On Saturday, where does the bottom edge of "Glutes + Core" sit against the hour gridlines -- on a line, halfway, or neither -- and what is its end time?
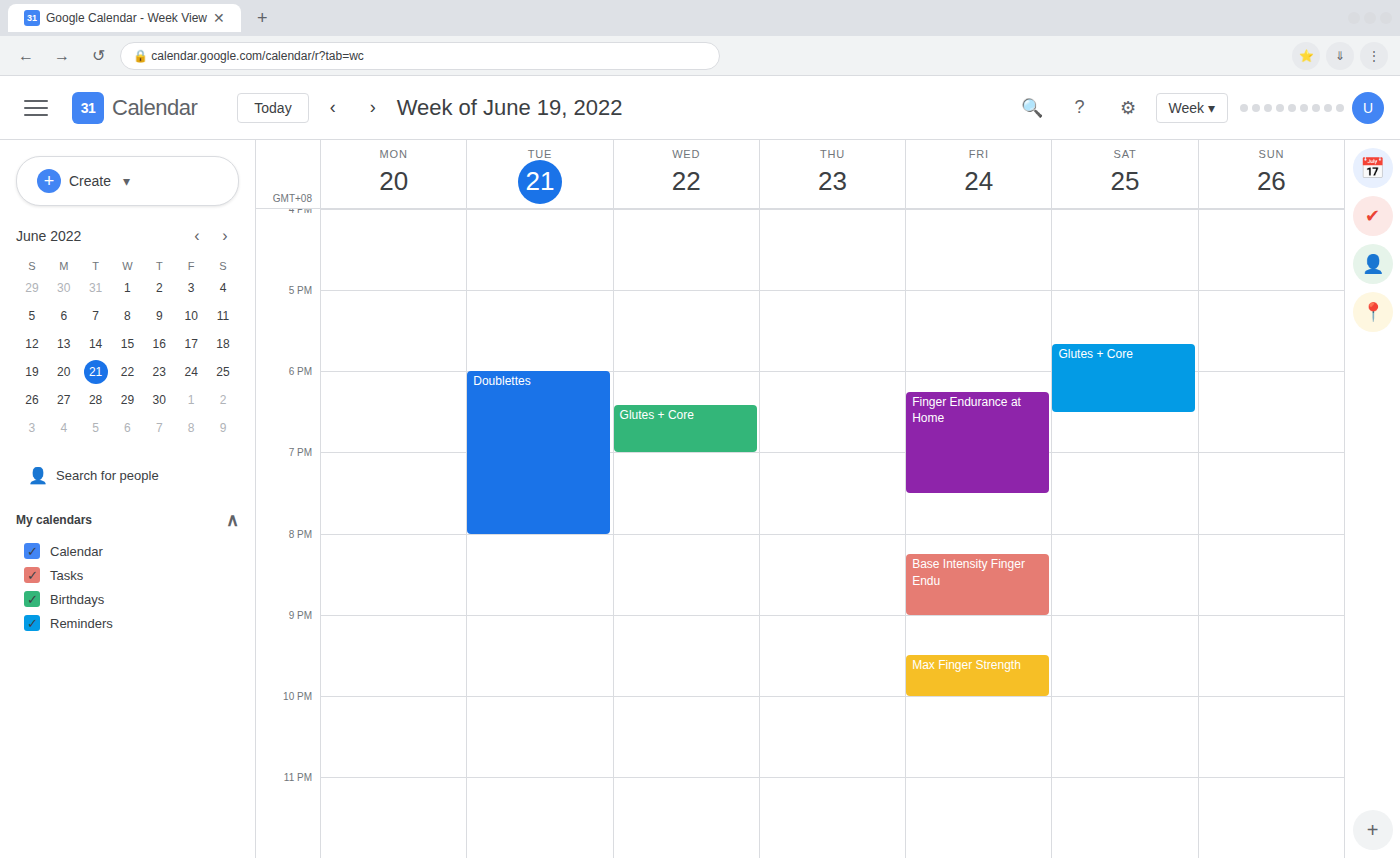
6:30 PM -- halfway between the 6 PM and 7 PM lines.